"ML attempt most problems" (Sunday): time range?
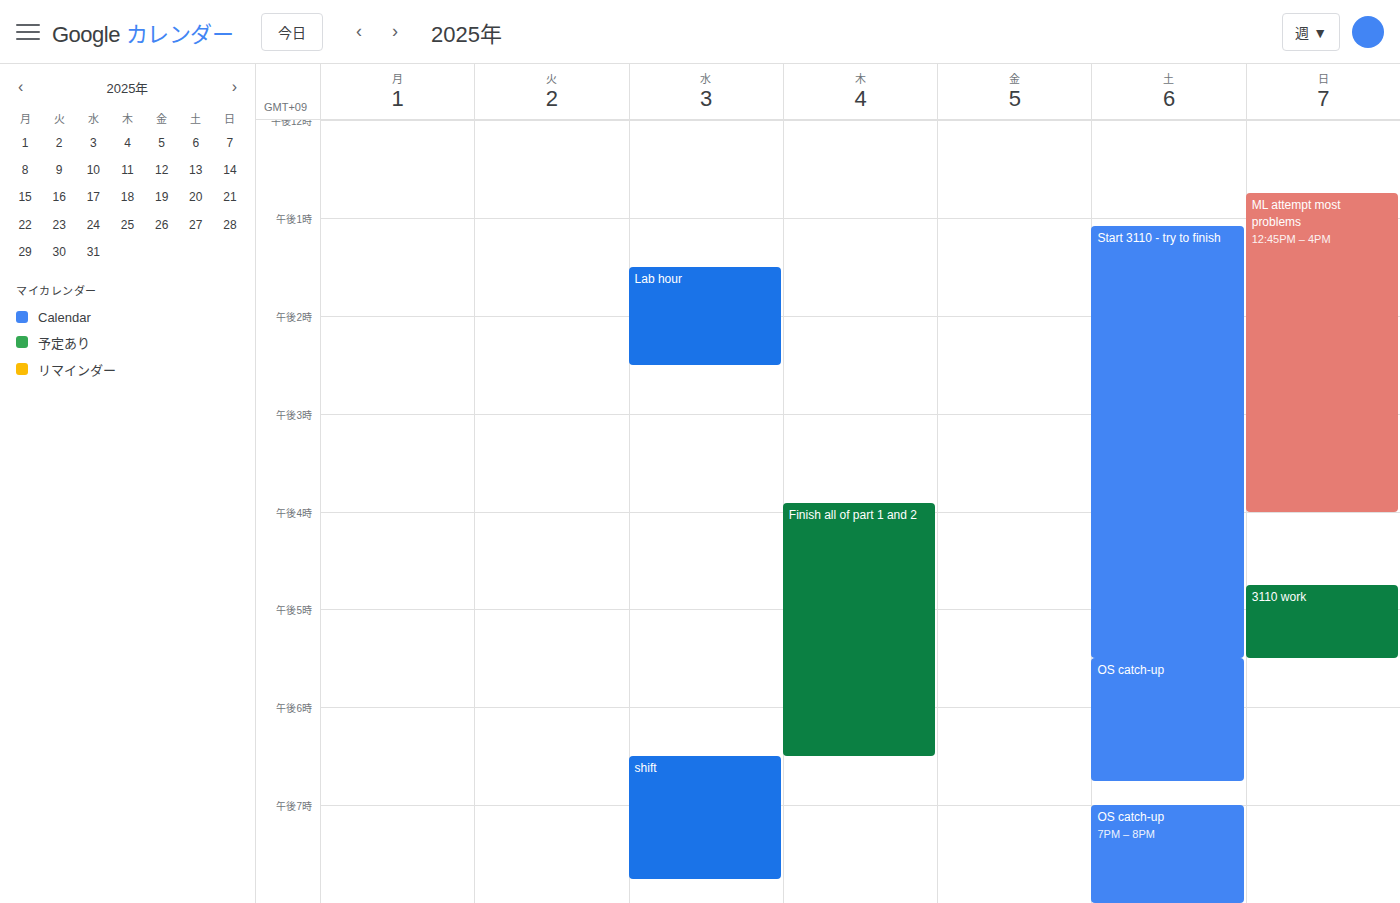
12:45 PM to 4:00 PM